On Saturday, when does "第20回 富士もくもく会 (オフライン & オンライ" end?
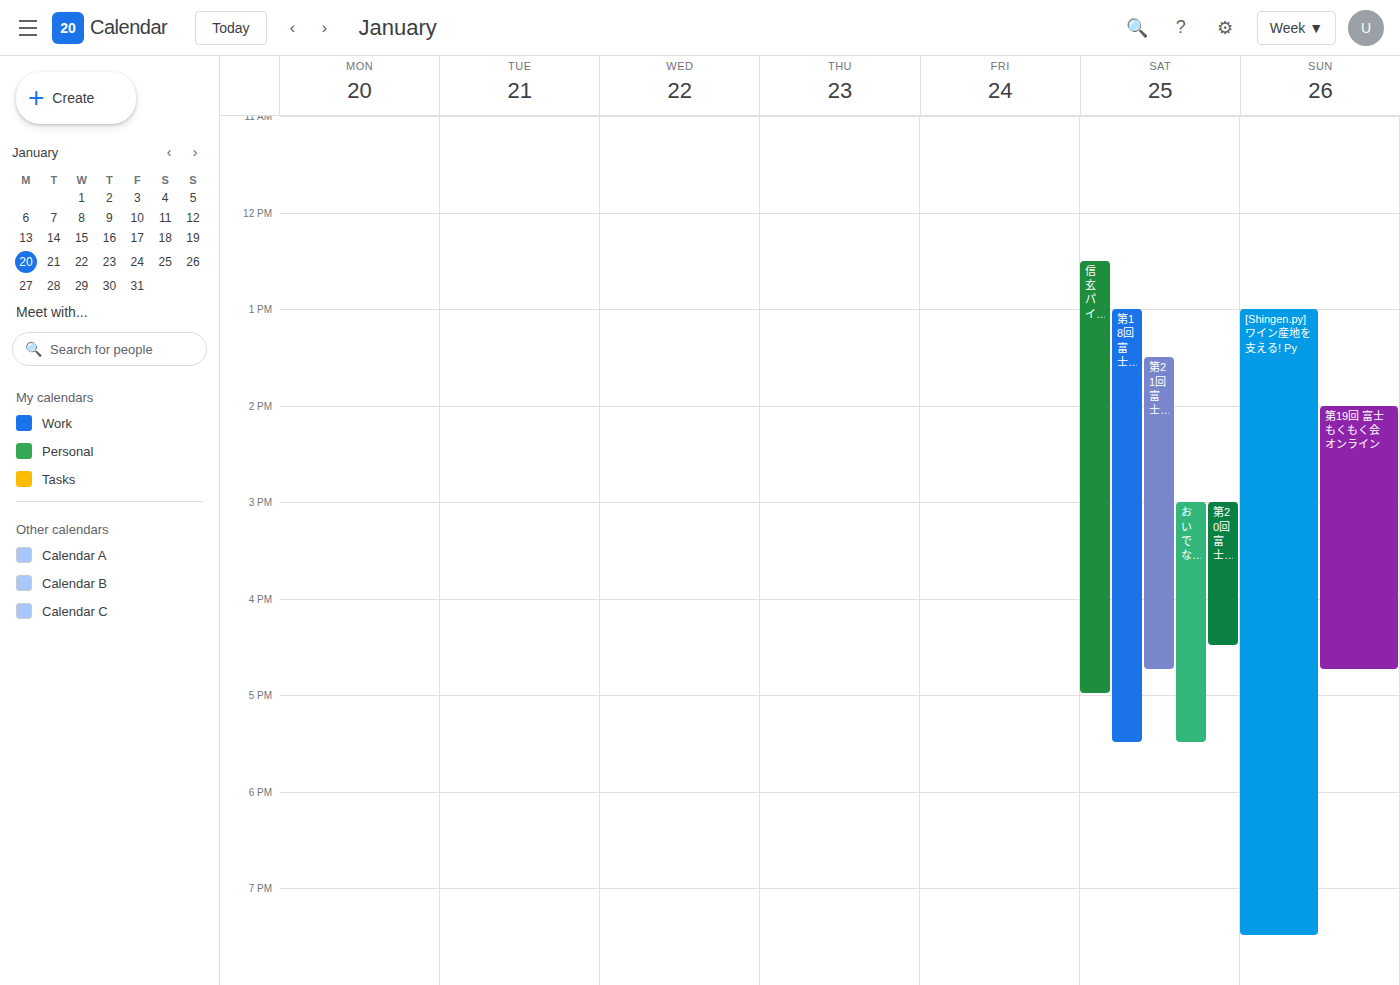
4:30 PM